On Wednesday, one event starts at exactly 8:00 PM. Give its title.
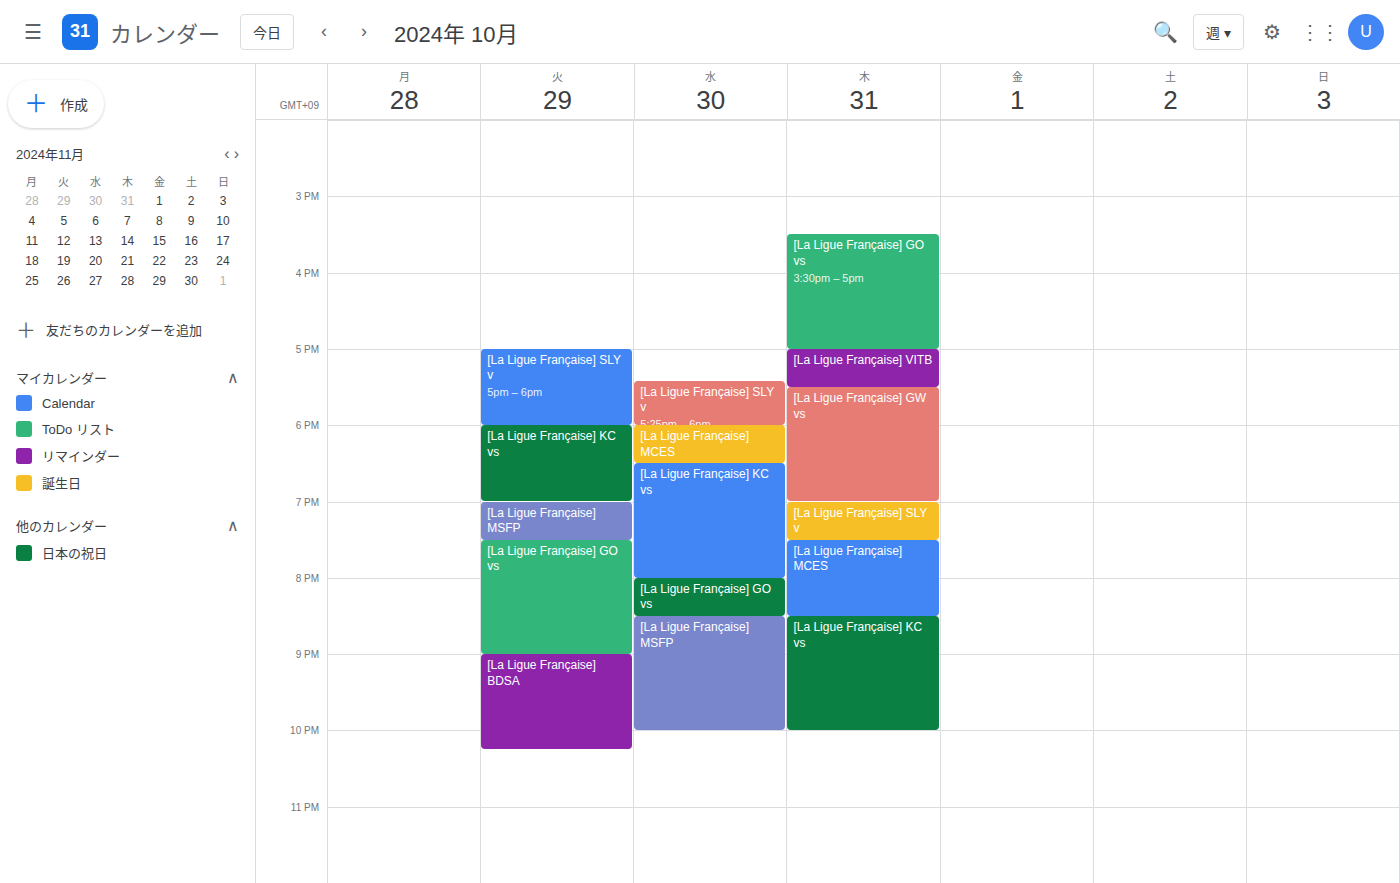
"[La Ligue Française] GO vs"